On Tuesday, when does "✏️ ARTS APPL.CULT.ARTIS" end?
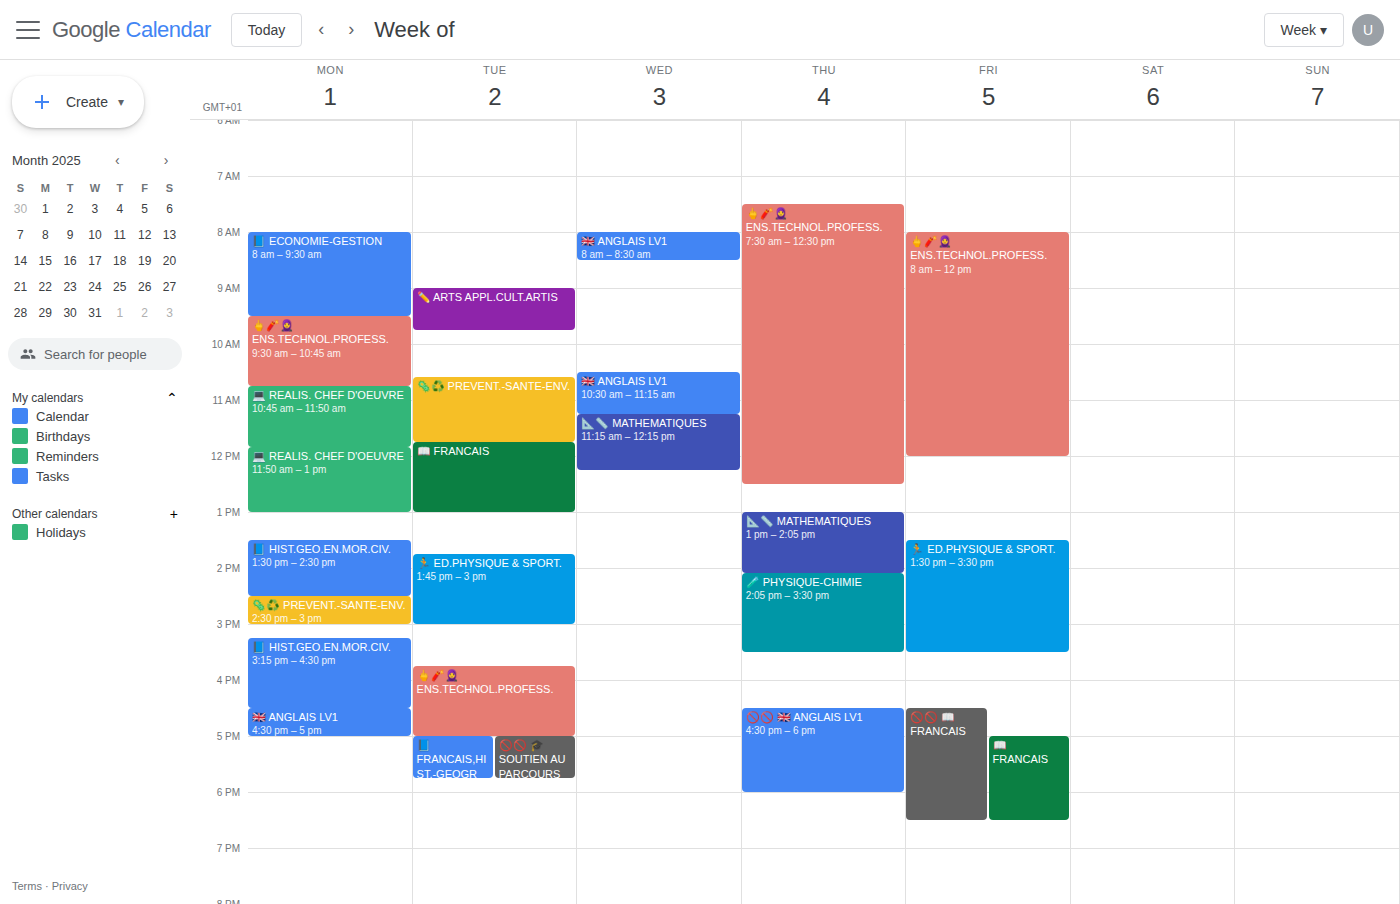
9:45 AM